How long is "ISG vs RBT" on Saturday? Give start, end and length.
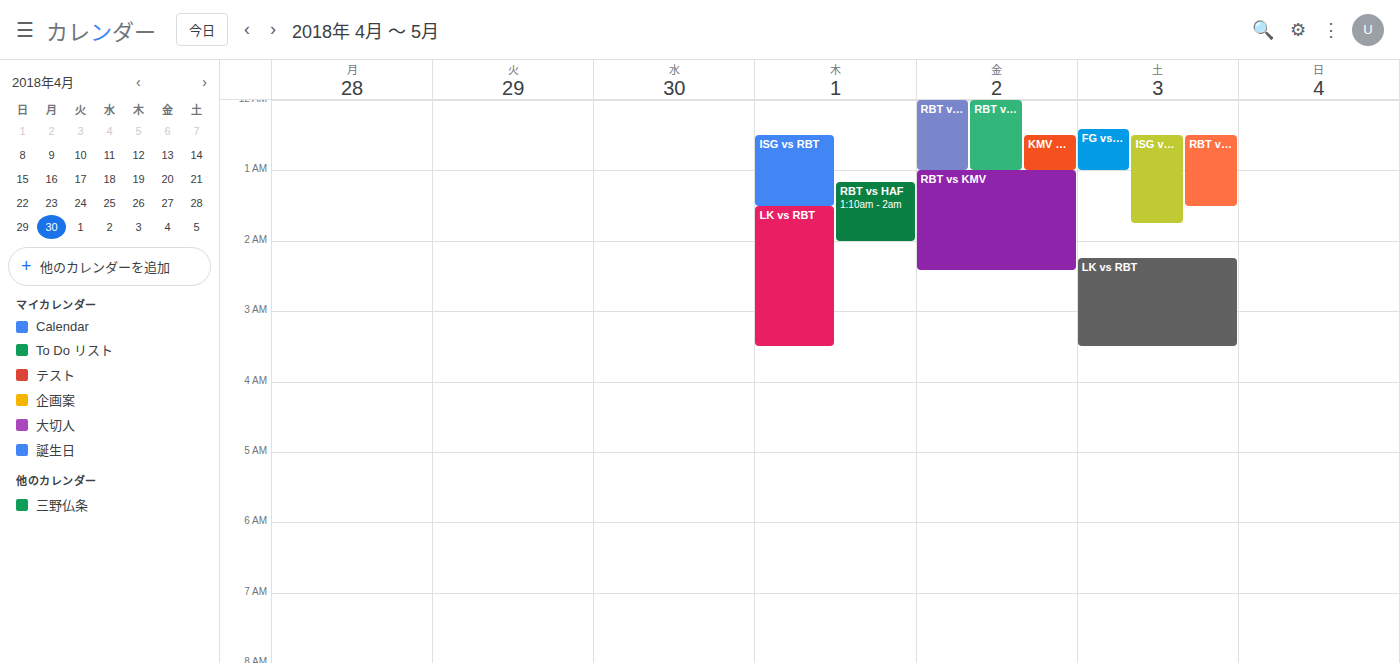
12:30 AM to 1:45 AM, 1 hour 15 minutes